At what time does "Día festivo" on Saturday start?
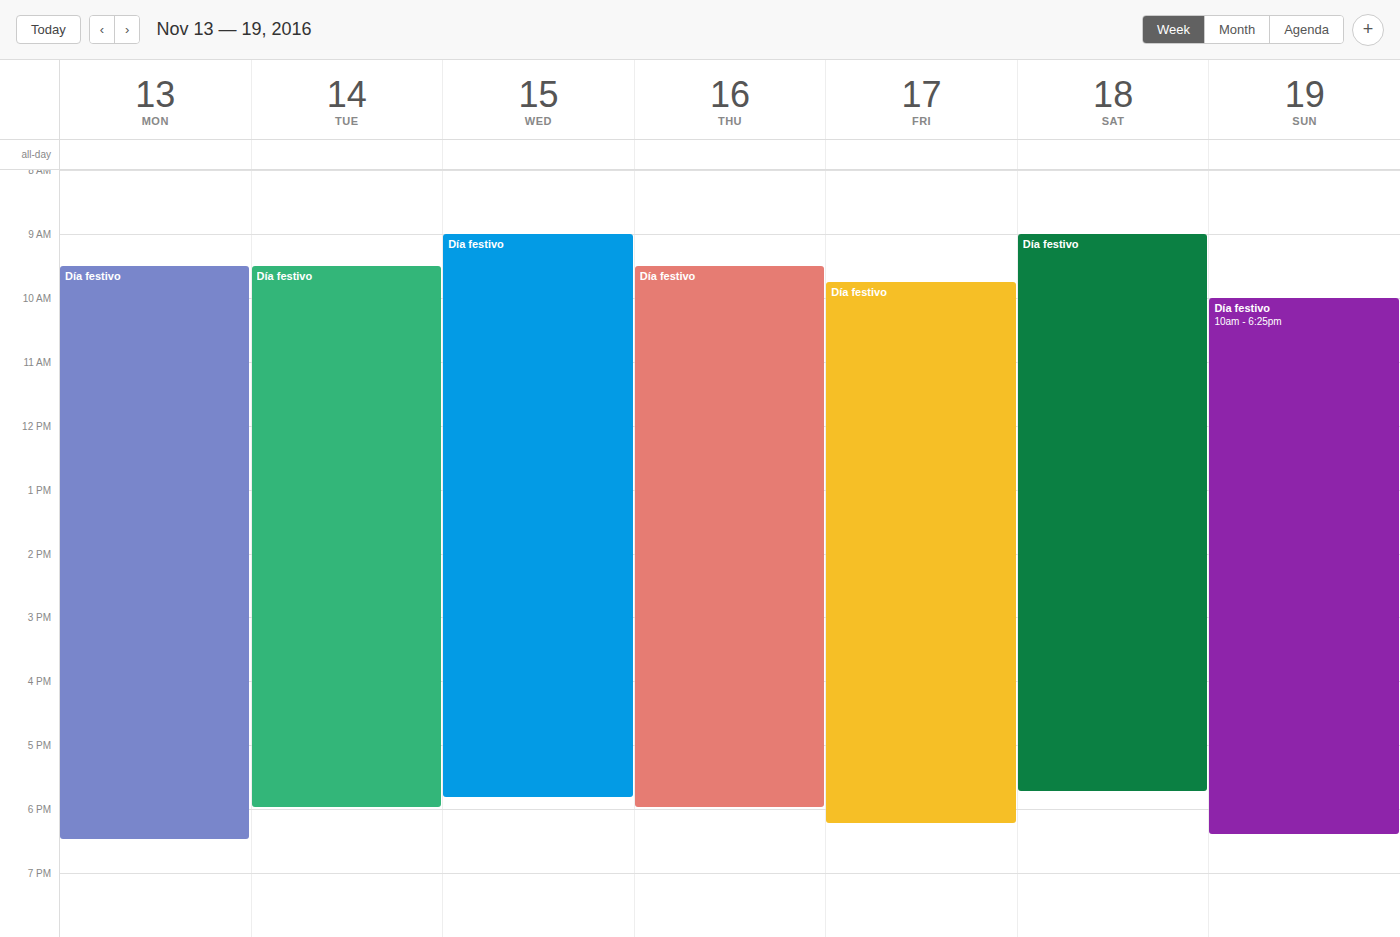
9:00 AM